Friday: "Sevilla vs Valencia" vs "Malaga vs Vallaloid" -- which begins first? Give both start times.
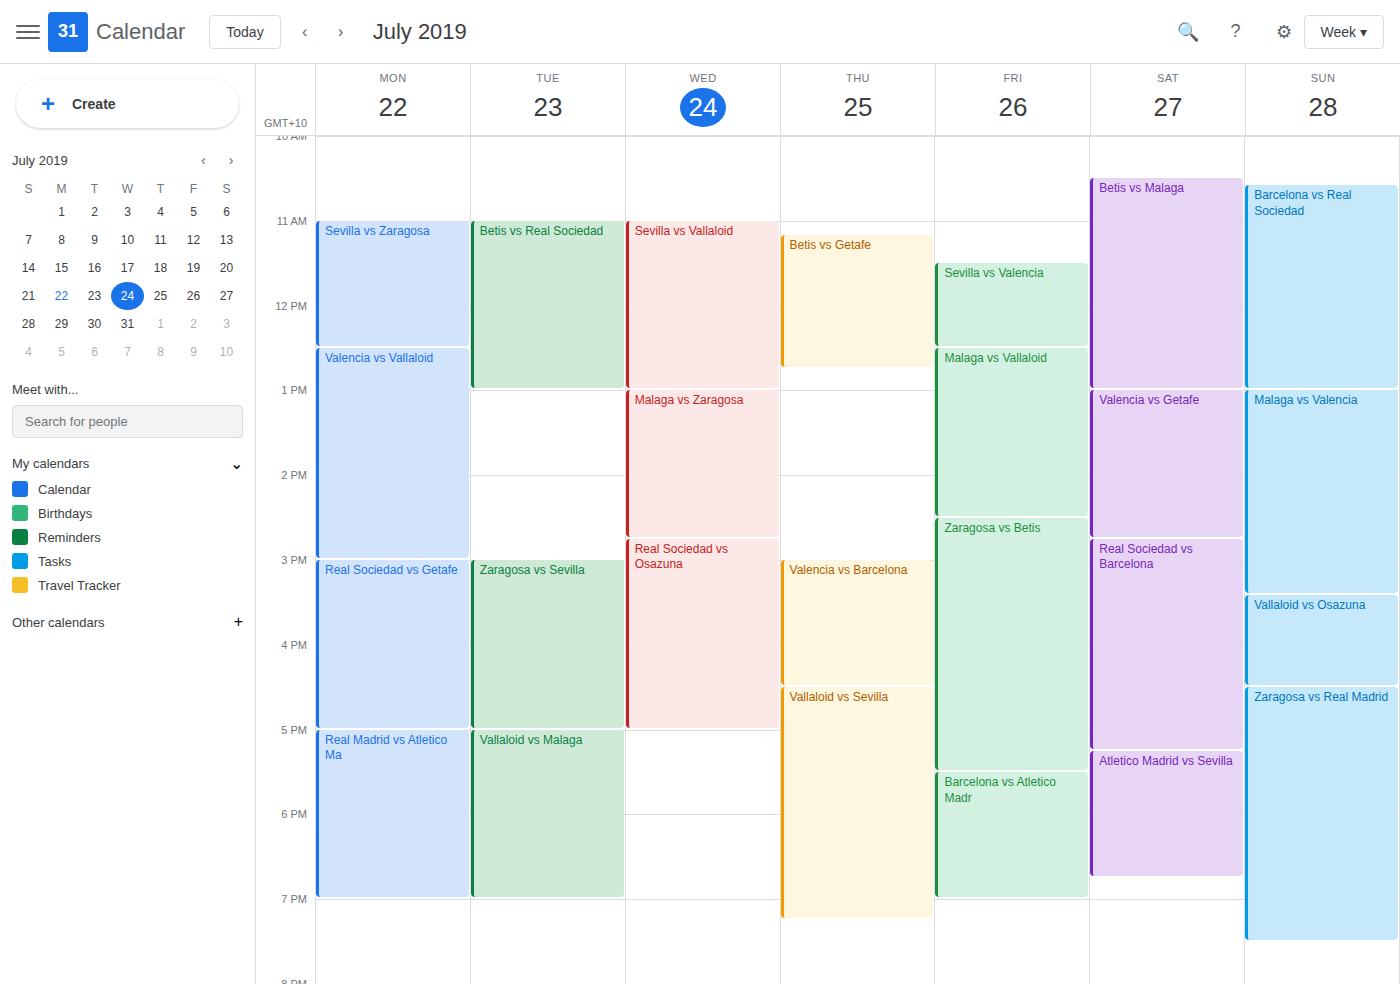
"Sevilla vs Valencia" 11:30; "Malaga vs Vallaloid" 12:30.